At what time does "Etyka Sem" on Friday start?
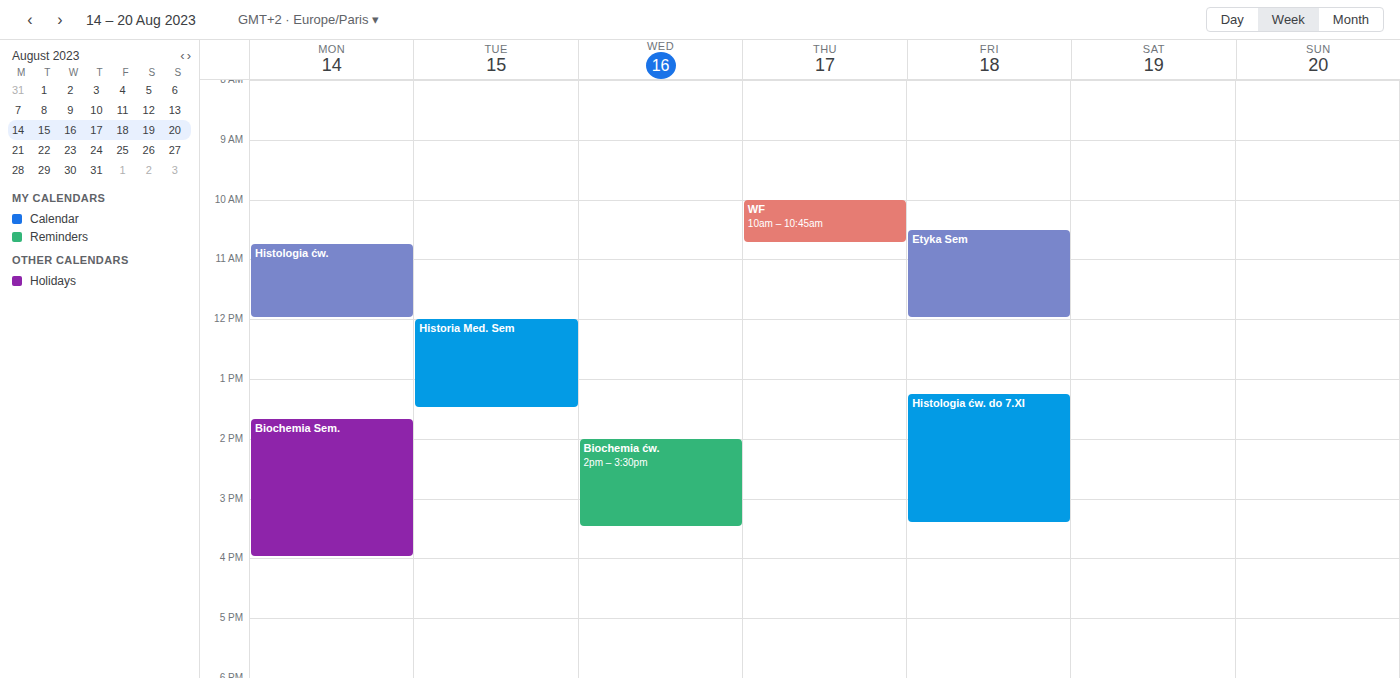
10:30